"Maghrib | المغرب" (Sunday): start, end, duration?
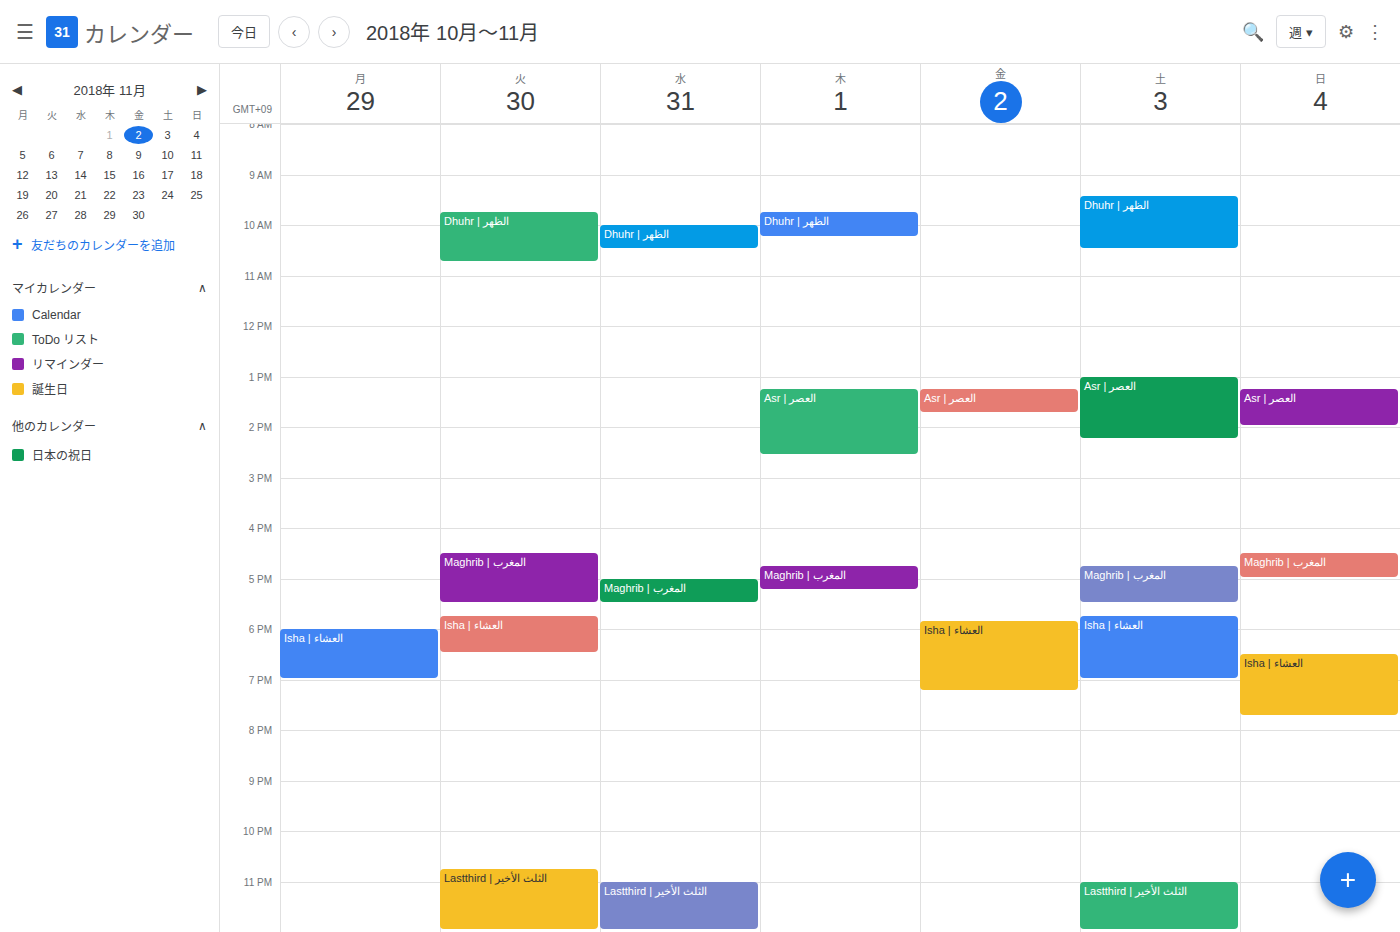
4:30 PM to 5:00 PM, 30 minutes